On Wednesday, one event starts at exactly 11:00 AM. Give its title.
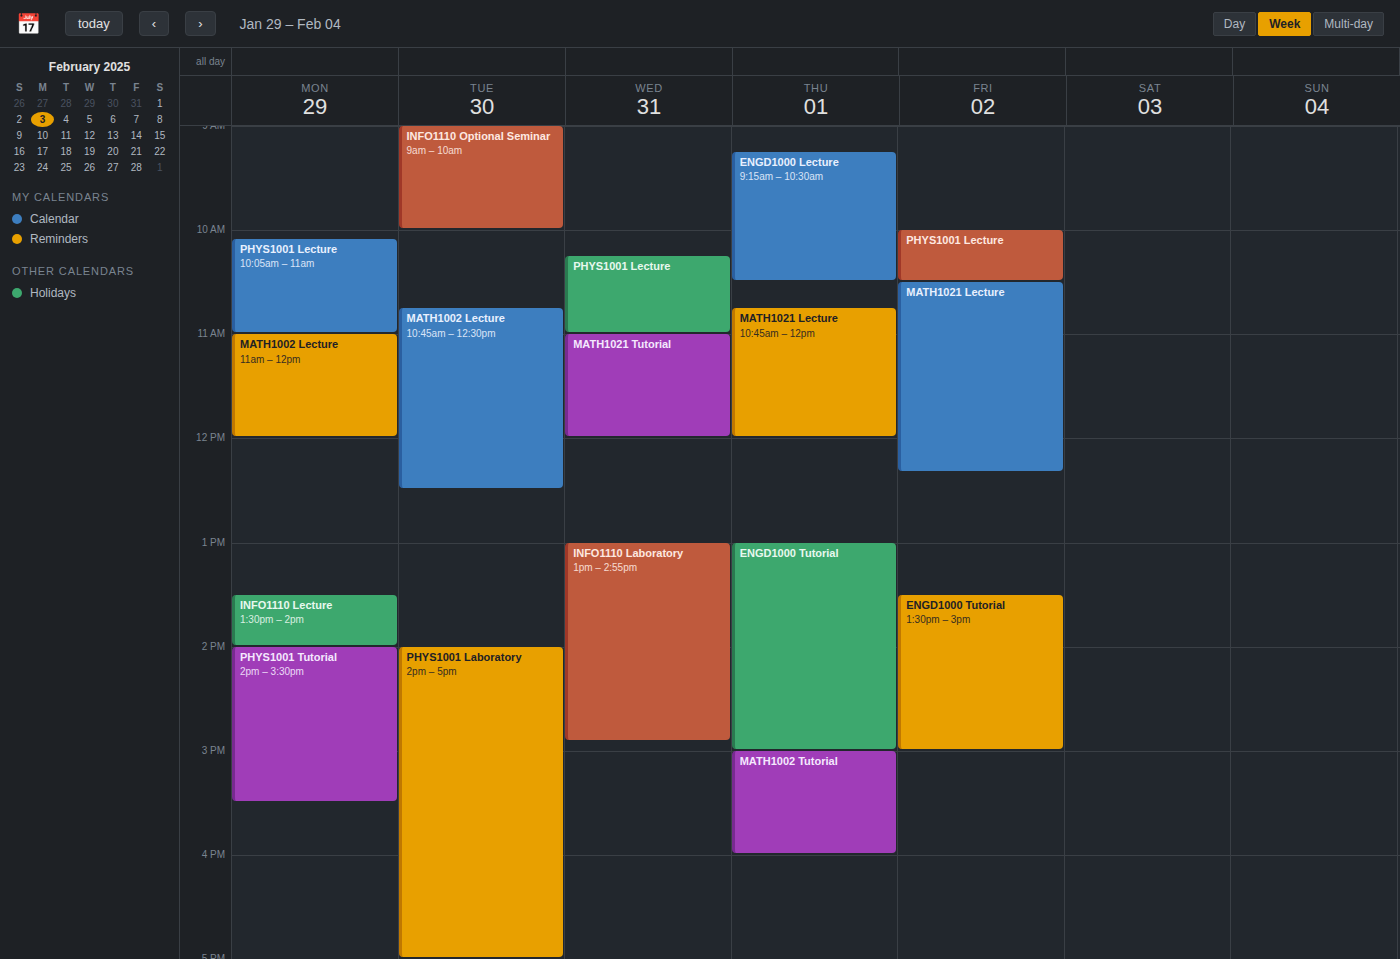
"MATH1021 Tutorial"